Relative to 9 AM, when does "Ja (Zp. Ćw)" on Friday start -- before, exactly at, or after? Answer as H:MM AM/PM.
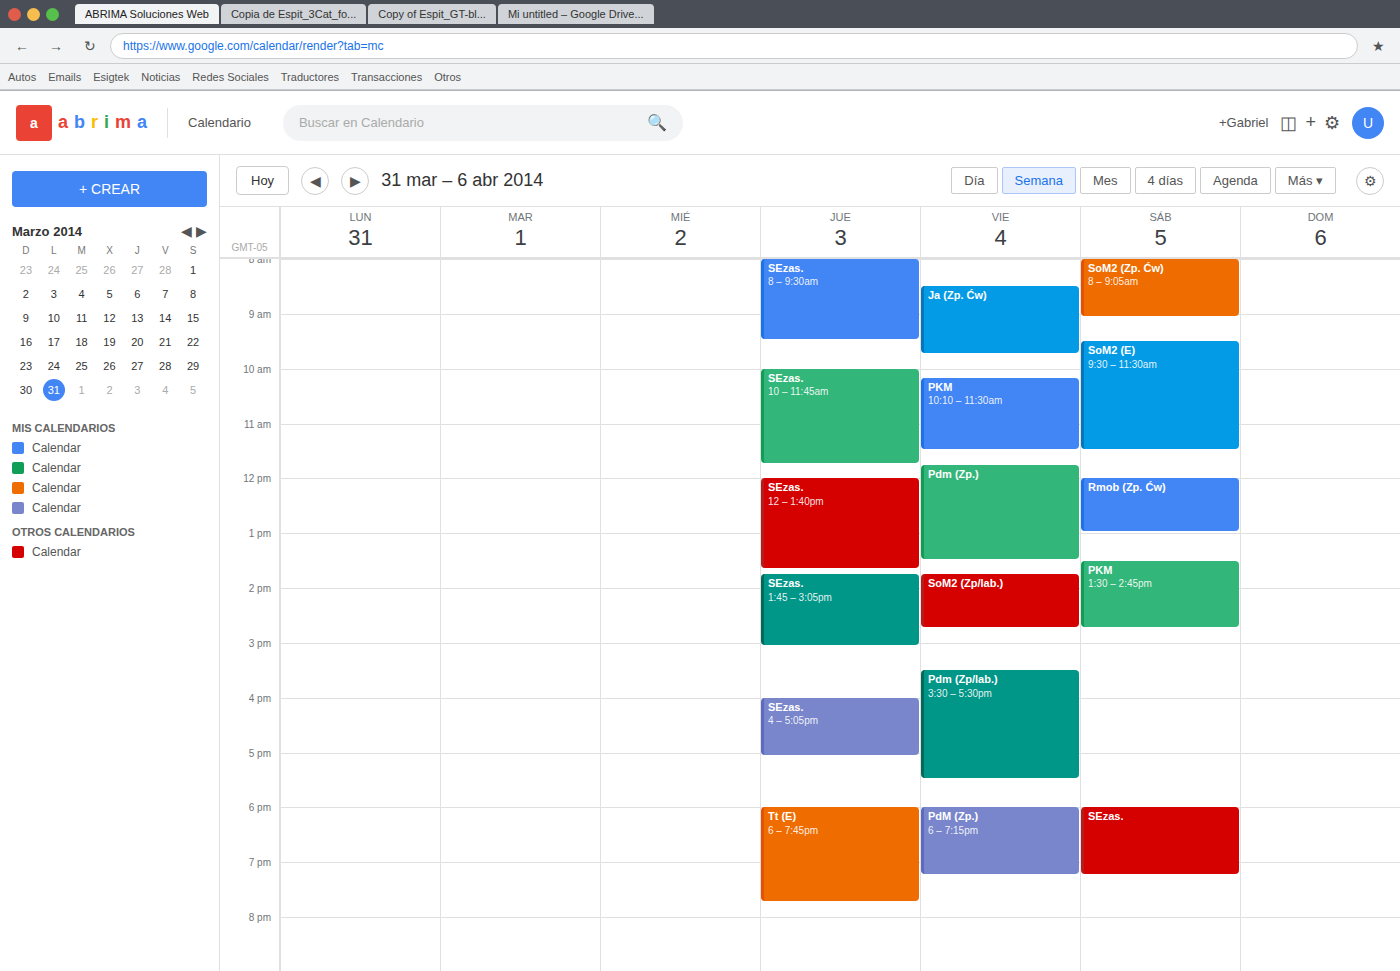
8:30 AM -- before 9 AM, 30 minutes above the 9 AM line.